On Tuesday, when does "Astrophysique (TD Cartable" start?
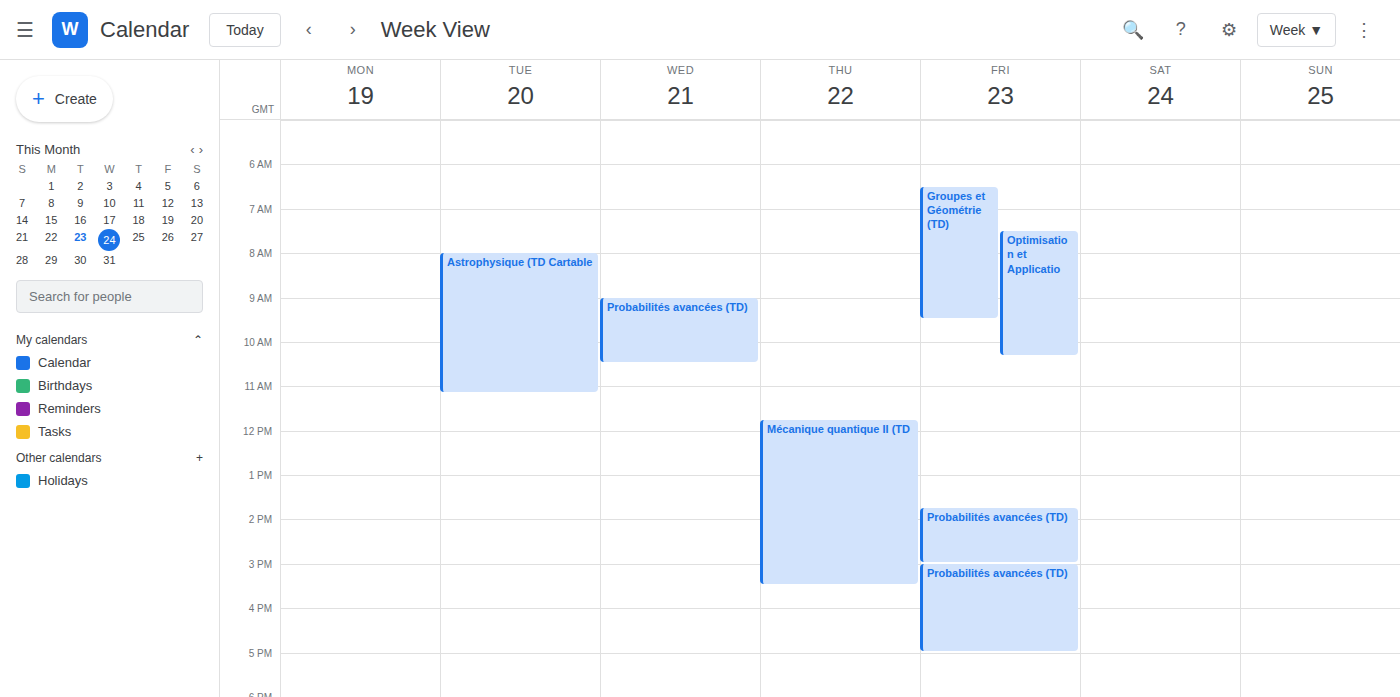
8:00 AM